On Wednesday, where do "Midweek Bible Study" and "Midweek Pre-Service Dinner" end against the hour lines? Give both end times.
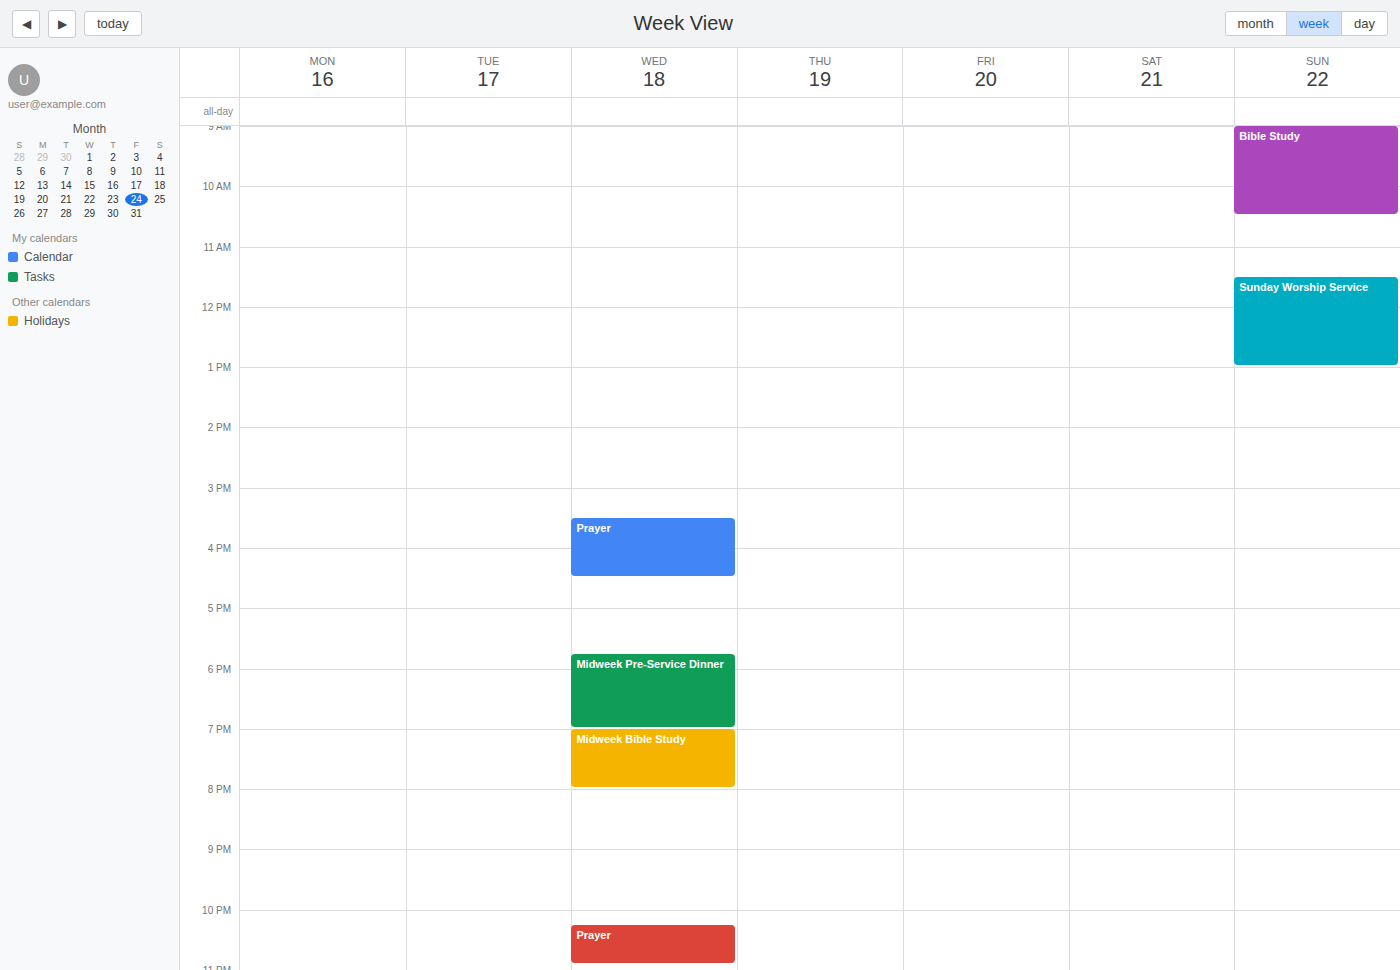
"Midweek Bible Study": 8:00 PM, exactly on the 8 PM line. "Midweek Pre-Service Dinner": 7:00 PM, exactly on the 7 PM line.